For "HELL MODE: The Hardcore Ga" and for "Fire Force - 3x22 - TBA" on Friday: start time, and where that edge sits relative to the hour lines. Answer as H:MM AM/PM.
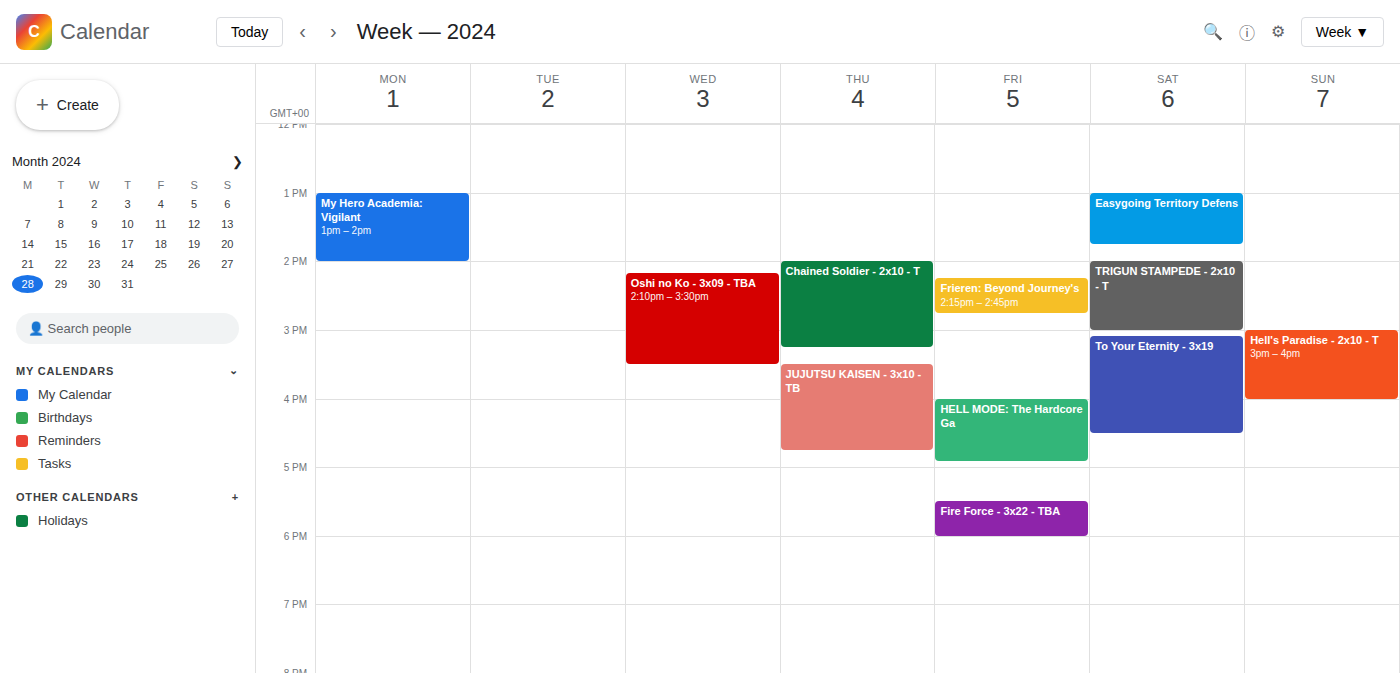
"HELL MODE: The Hardcore Ga": 4:00 PM, exactly on the 4 PM line. "Fire Force - 3x22 - TBA": 5:30 PM, halfway between the 5 PM and 6 PM lines.